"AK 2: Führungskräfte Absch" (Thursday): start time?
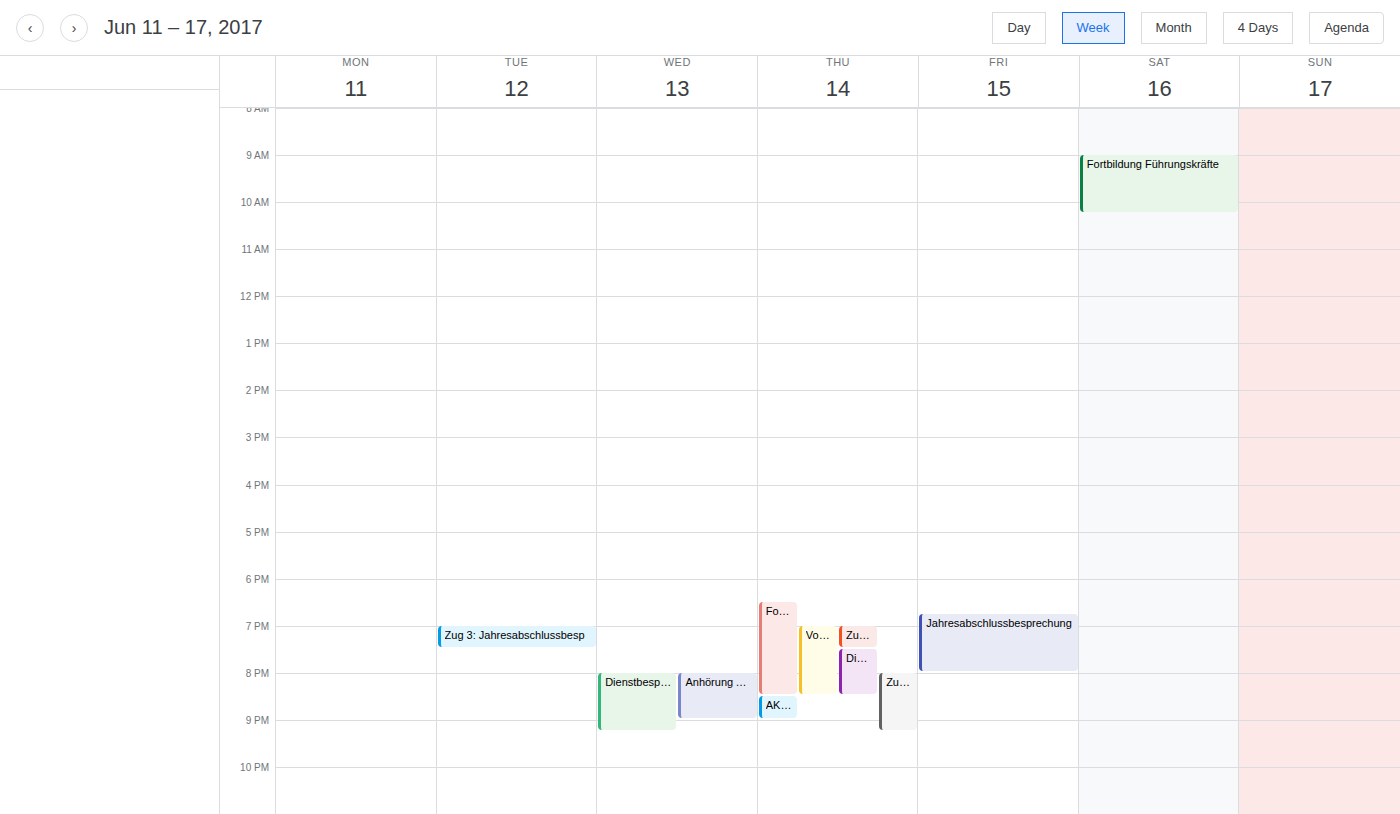
8:30 PM